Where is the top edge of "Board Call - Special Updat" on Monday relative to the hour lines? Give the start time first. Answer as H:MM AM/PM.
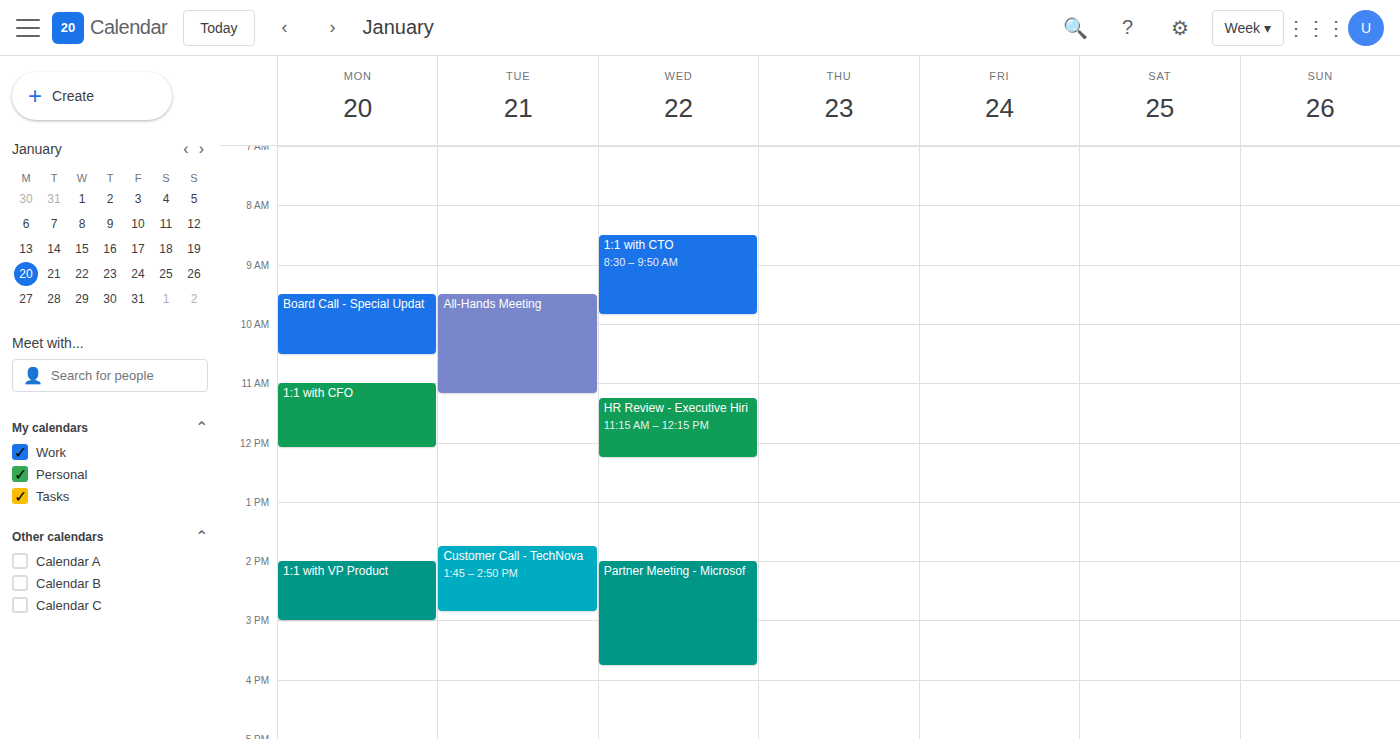
9:30 AM -- halfway between the 9 AM and 10 AM lines.